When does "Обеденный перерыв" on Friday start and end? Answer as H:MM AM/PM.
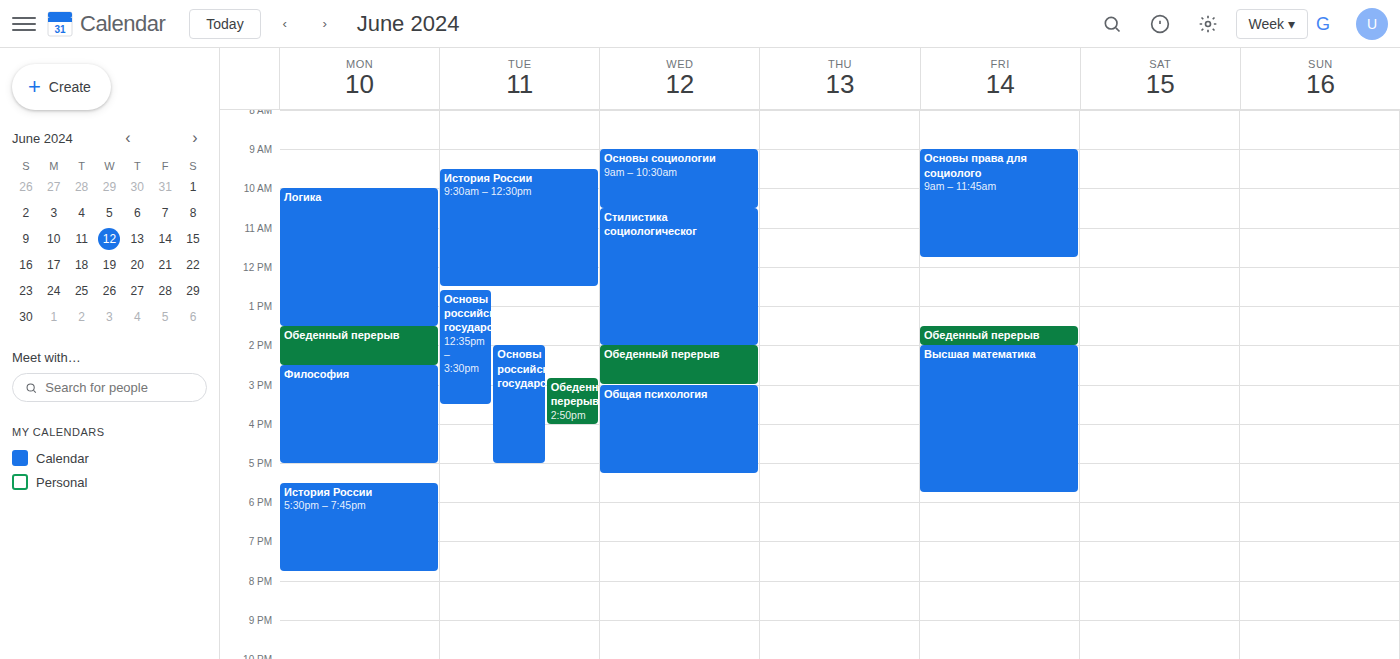
1:30 PM to 2:00 PM